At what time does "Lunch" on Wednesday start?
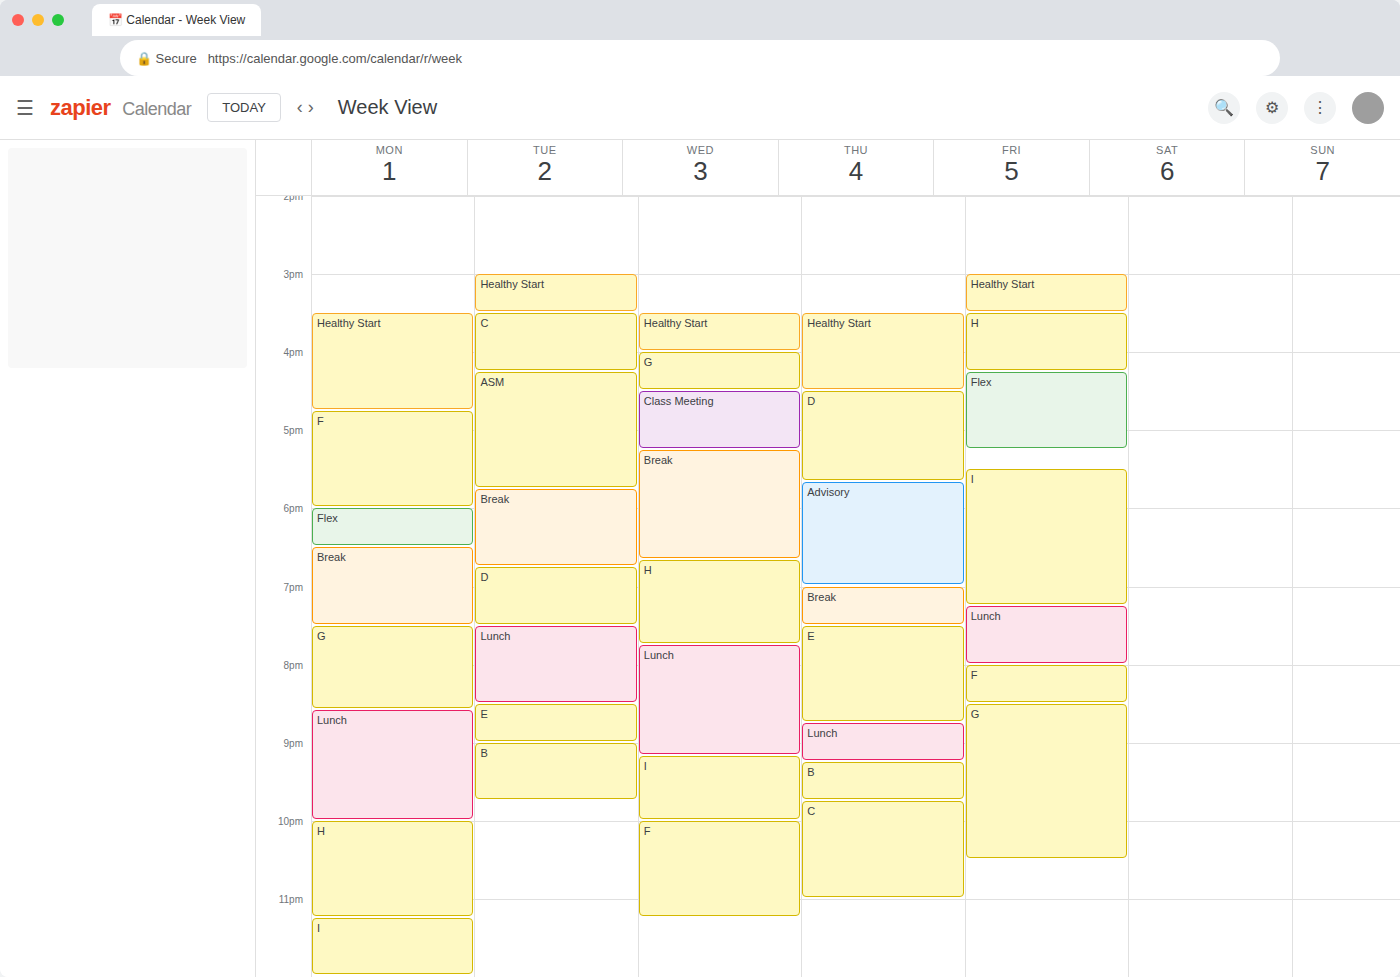
7:45 PM